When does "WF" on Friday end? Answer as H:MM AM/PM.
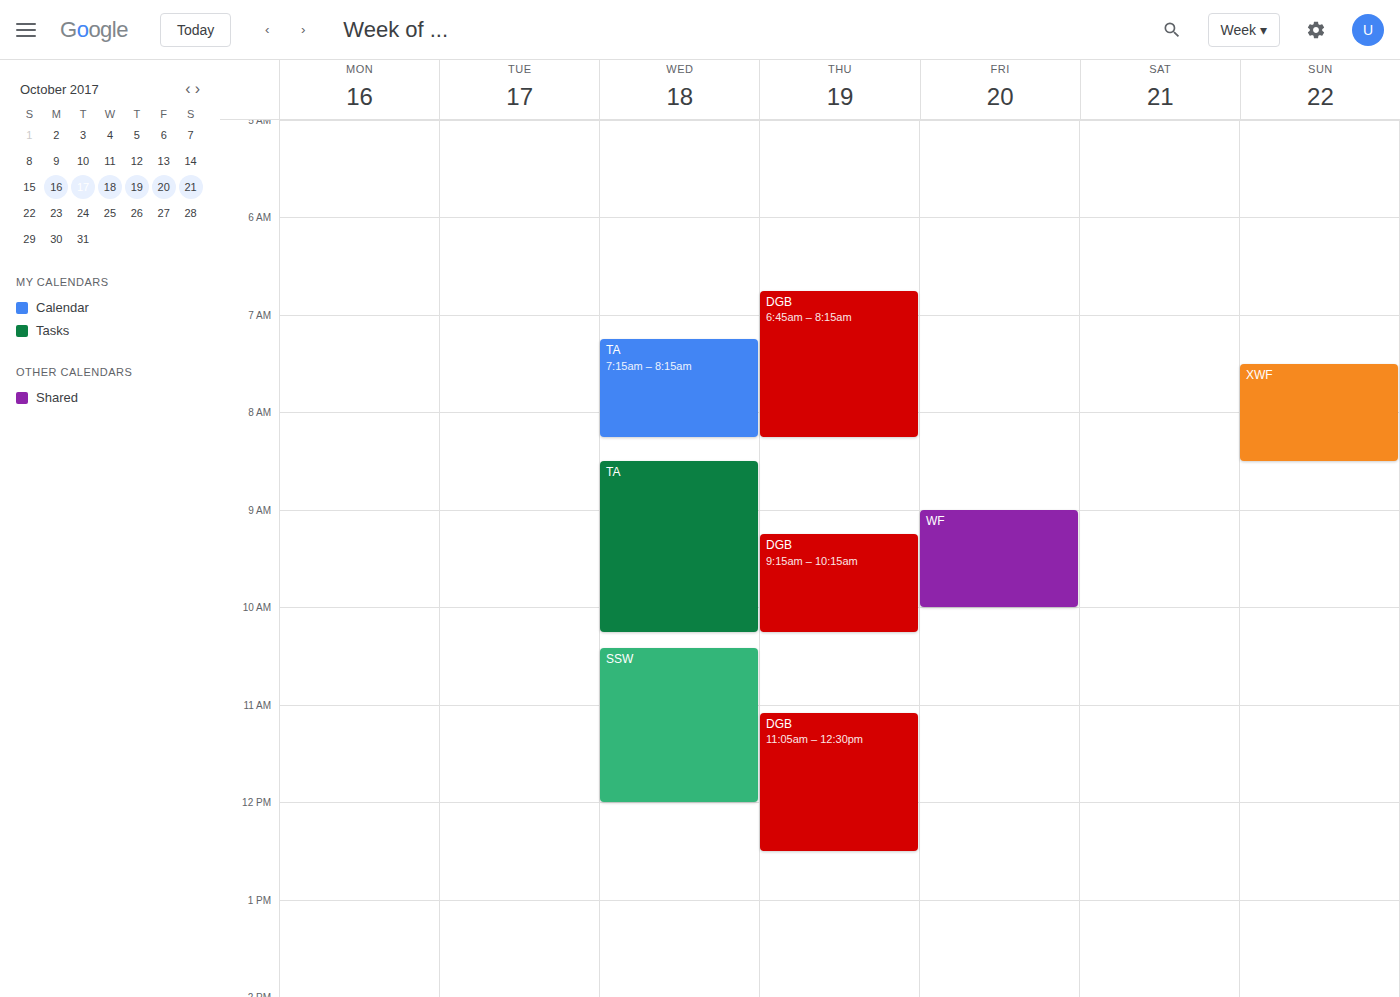
10:00 AM